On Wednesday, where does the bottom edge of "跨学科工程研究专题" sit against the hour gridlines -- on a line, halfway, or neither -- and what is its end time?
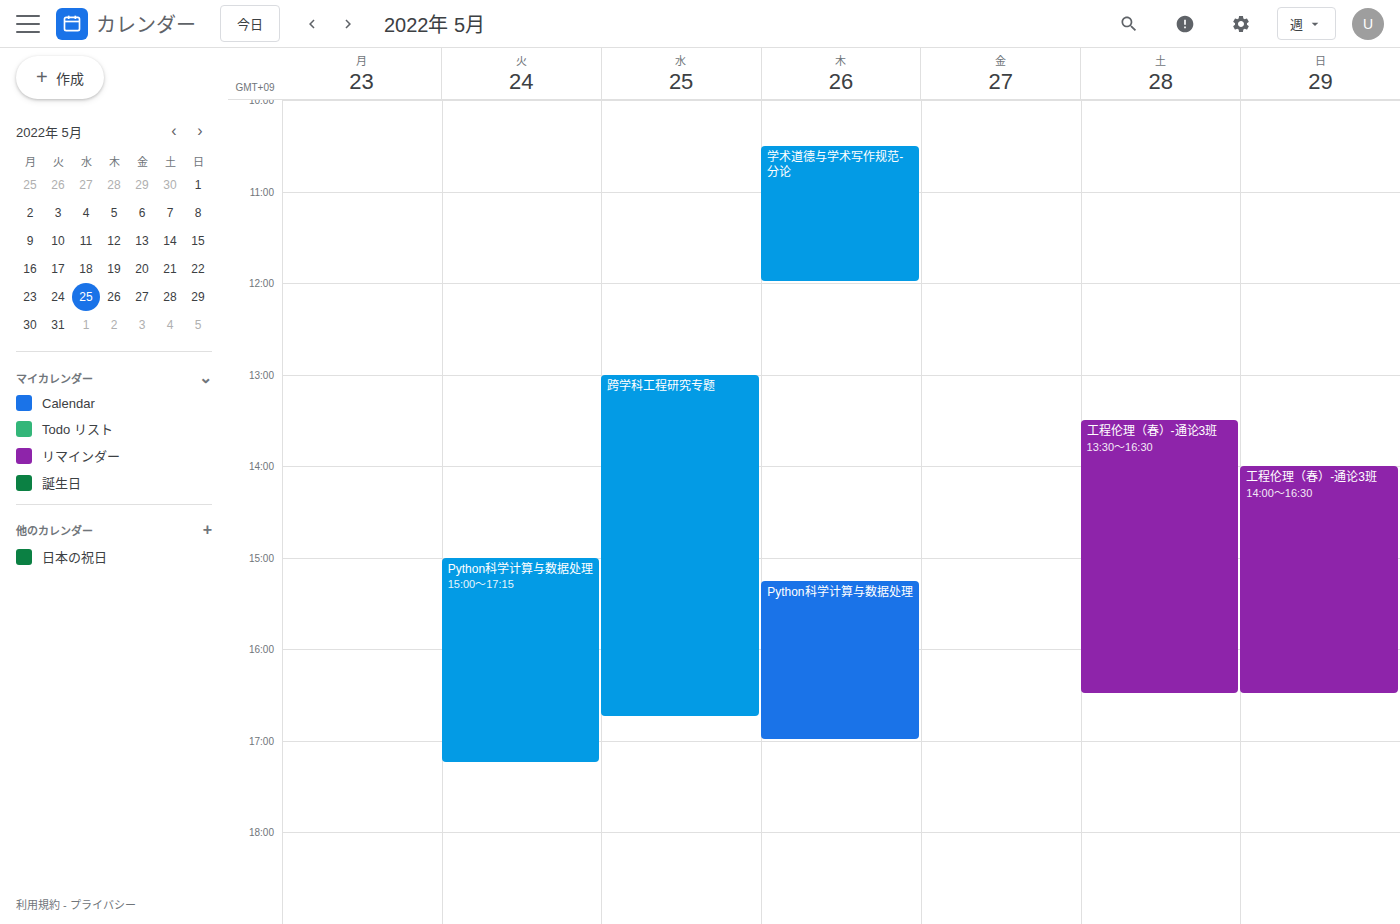
16:45 -- neither: three quarters of the way from the 16:00 line to the 17:00 line.